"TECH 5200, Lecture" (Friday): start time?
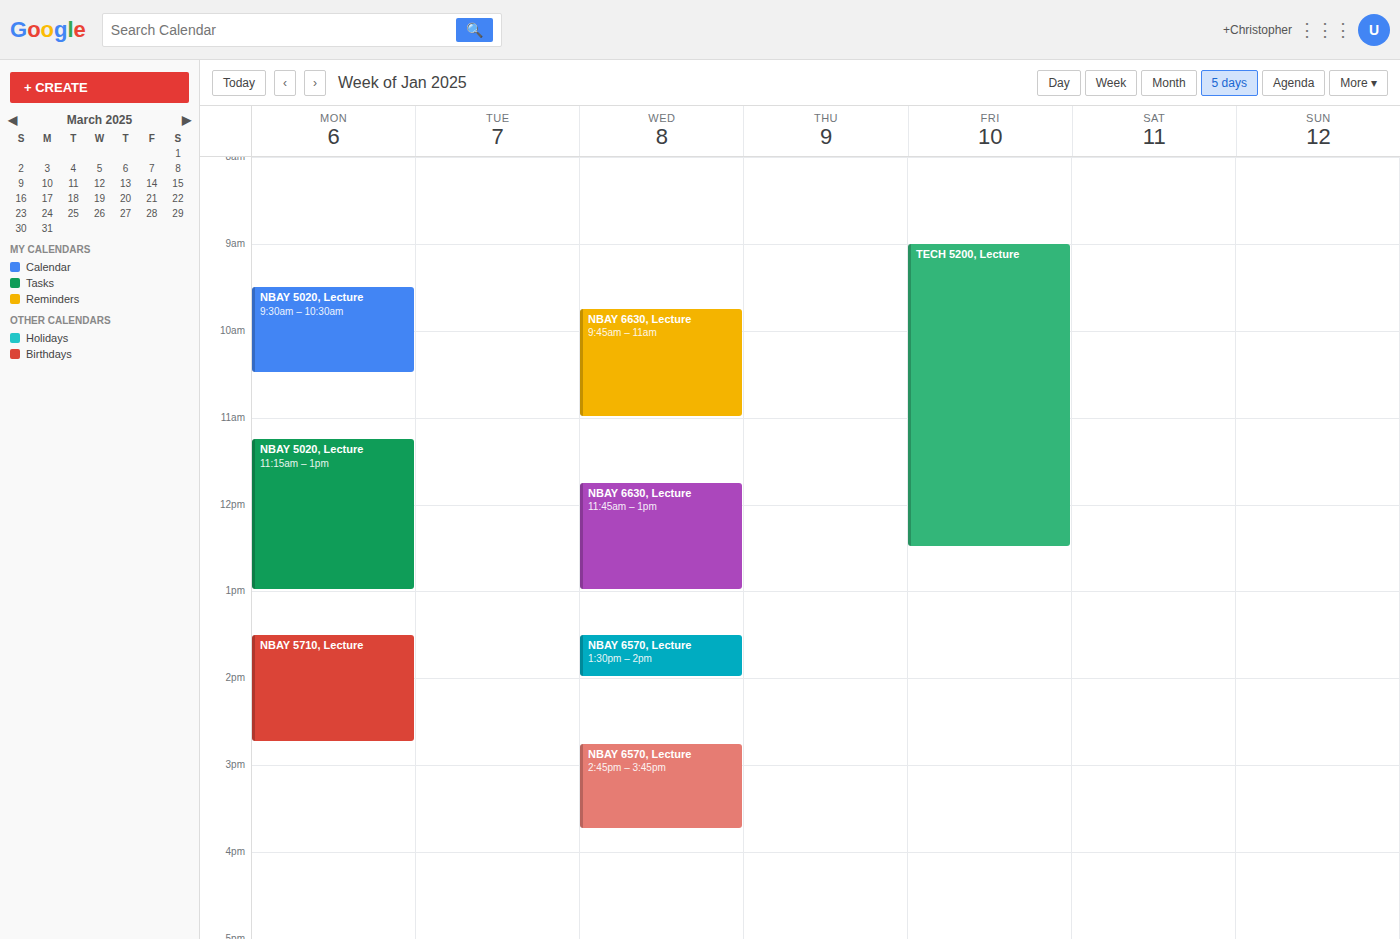
9:00 AM